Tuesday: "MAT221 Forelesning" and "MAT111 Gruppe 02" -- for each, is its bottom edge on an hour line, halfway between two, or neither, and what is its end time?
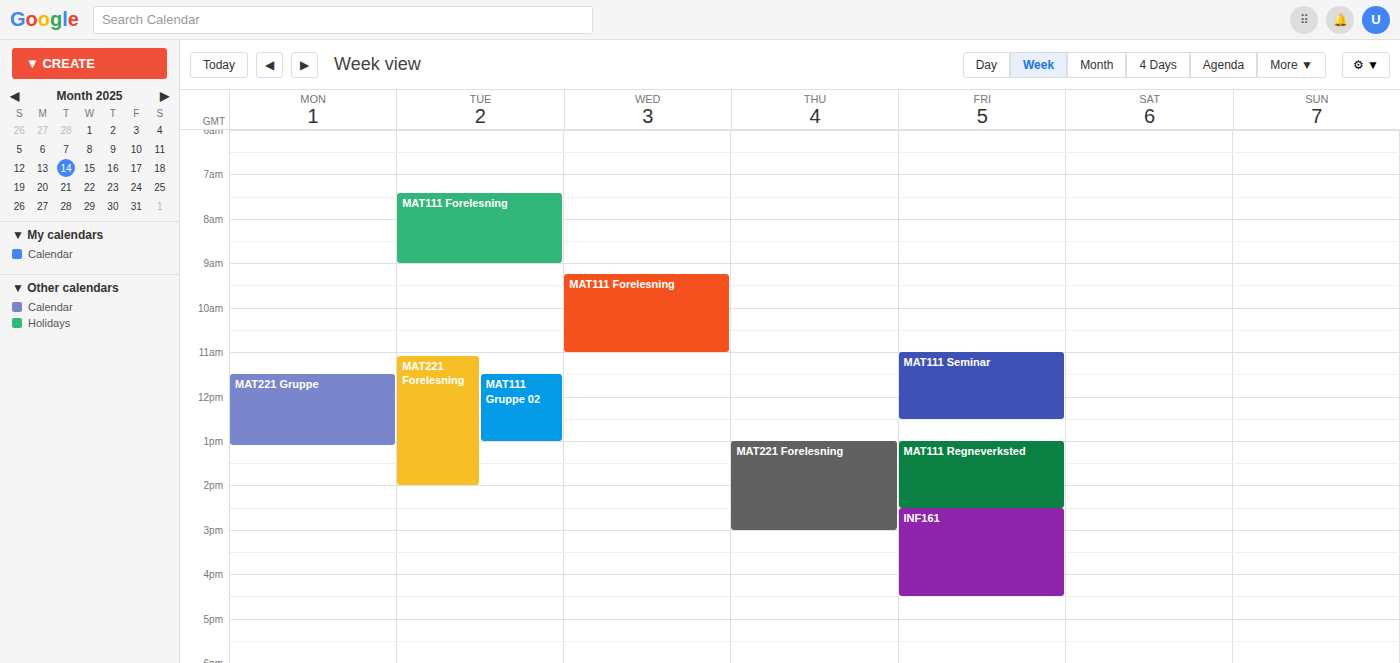
"MAT221 Forelesning": 2:00 PM, exactly on the 2 PM line. "MAT111 Gruppe 02": 1:00 PM, exactly on the 1 PM line.